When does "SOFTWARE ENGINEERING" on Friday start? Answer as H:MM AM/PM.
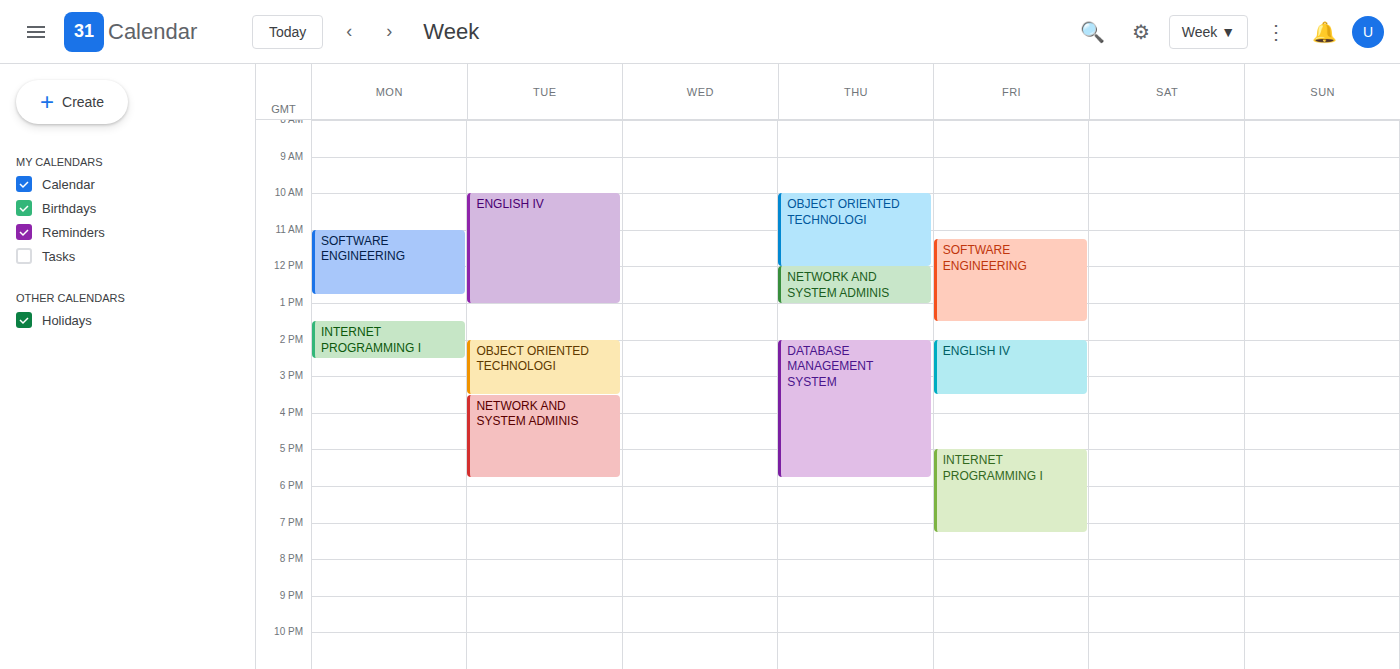
11:15 AM